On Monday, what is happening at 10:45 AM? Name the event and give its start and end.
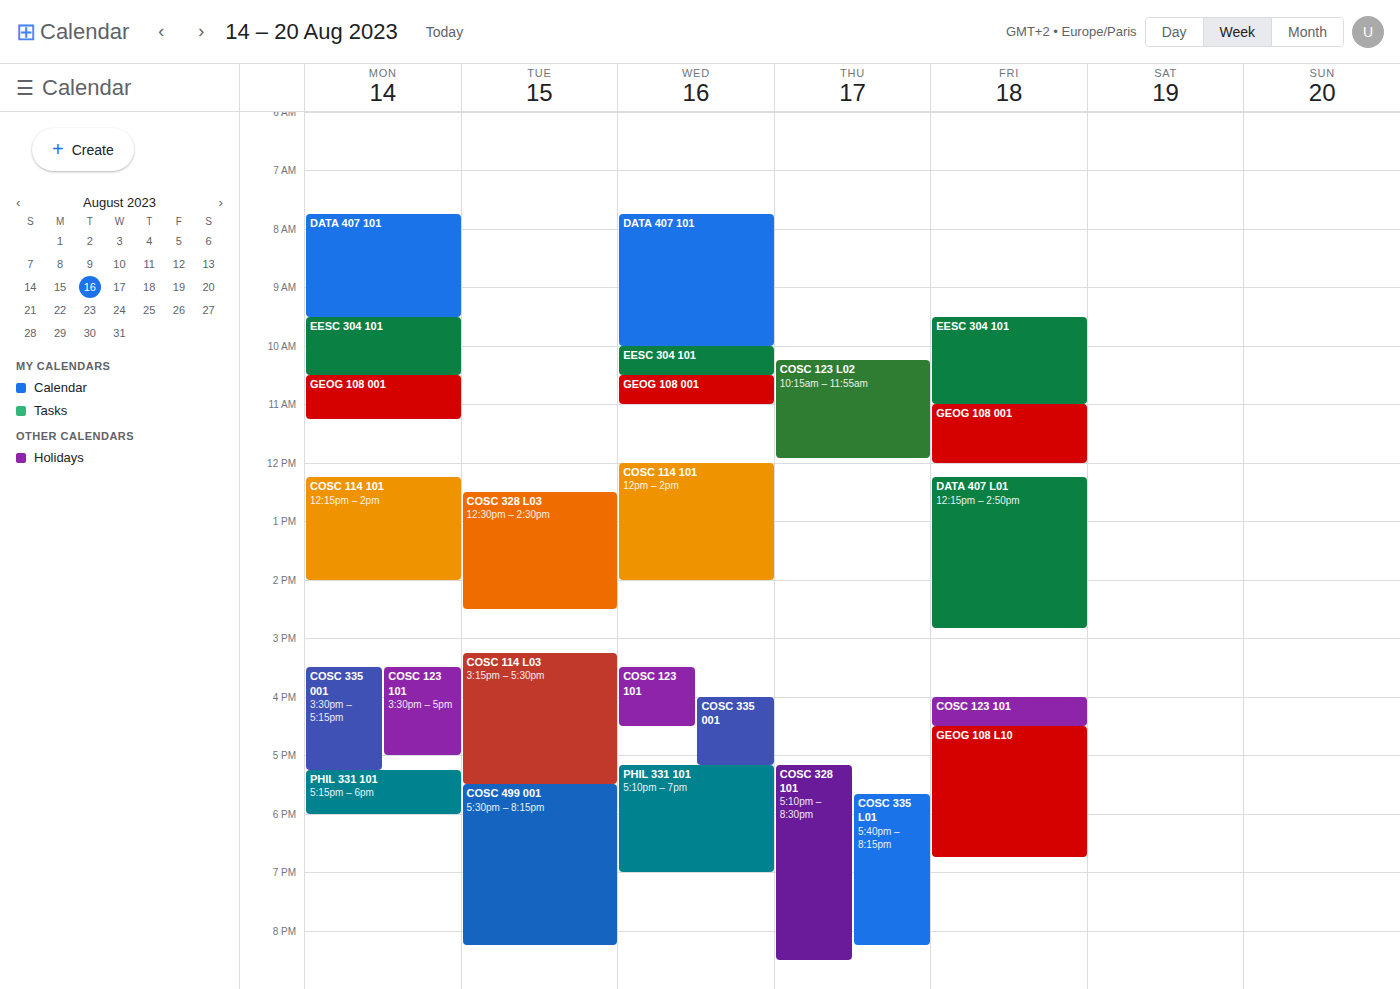
"GEOG 108 001", 10:30 AM to 11:15 AM